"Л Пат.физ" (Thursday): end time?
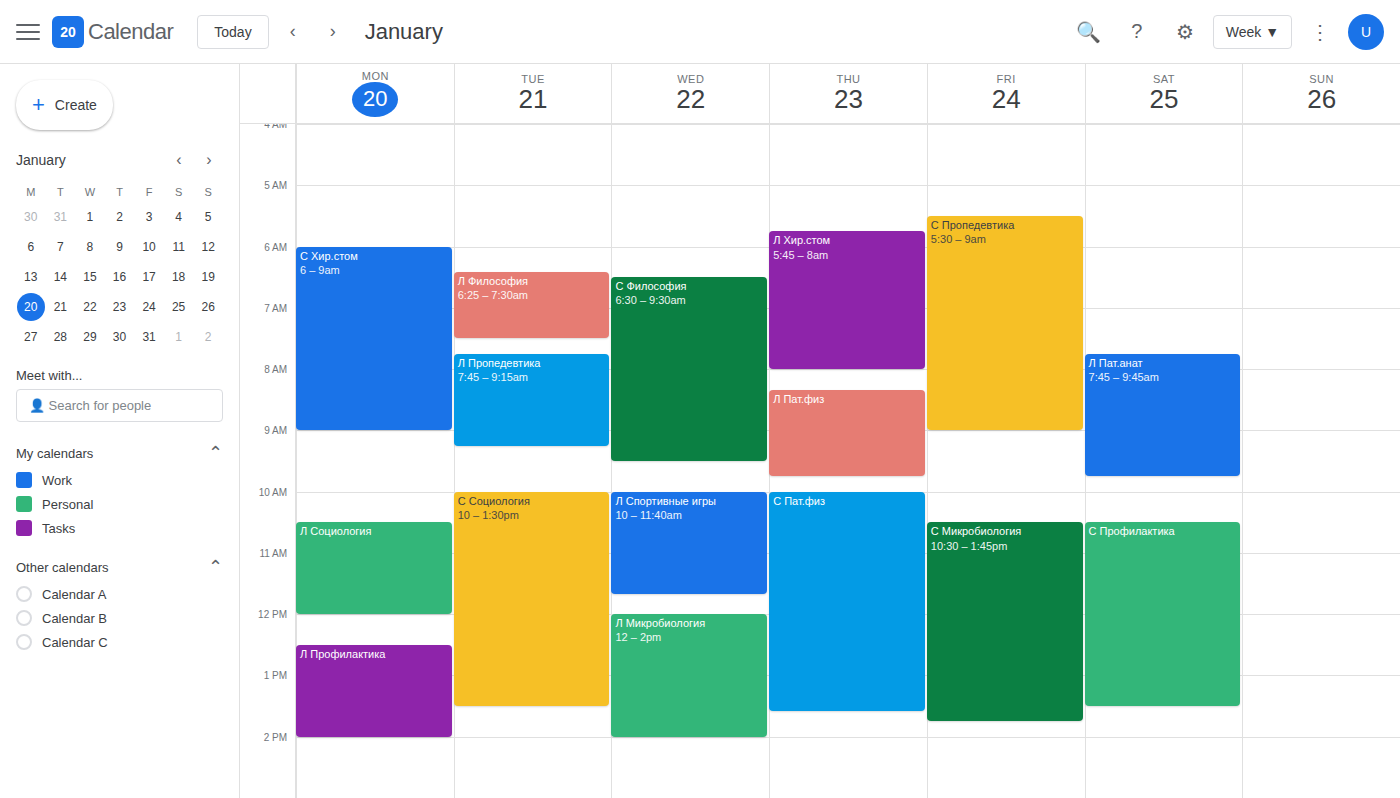
9:45 AM